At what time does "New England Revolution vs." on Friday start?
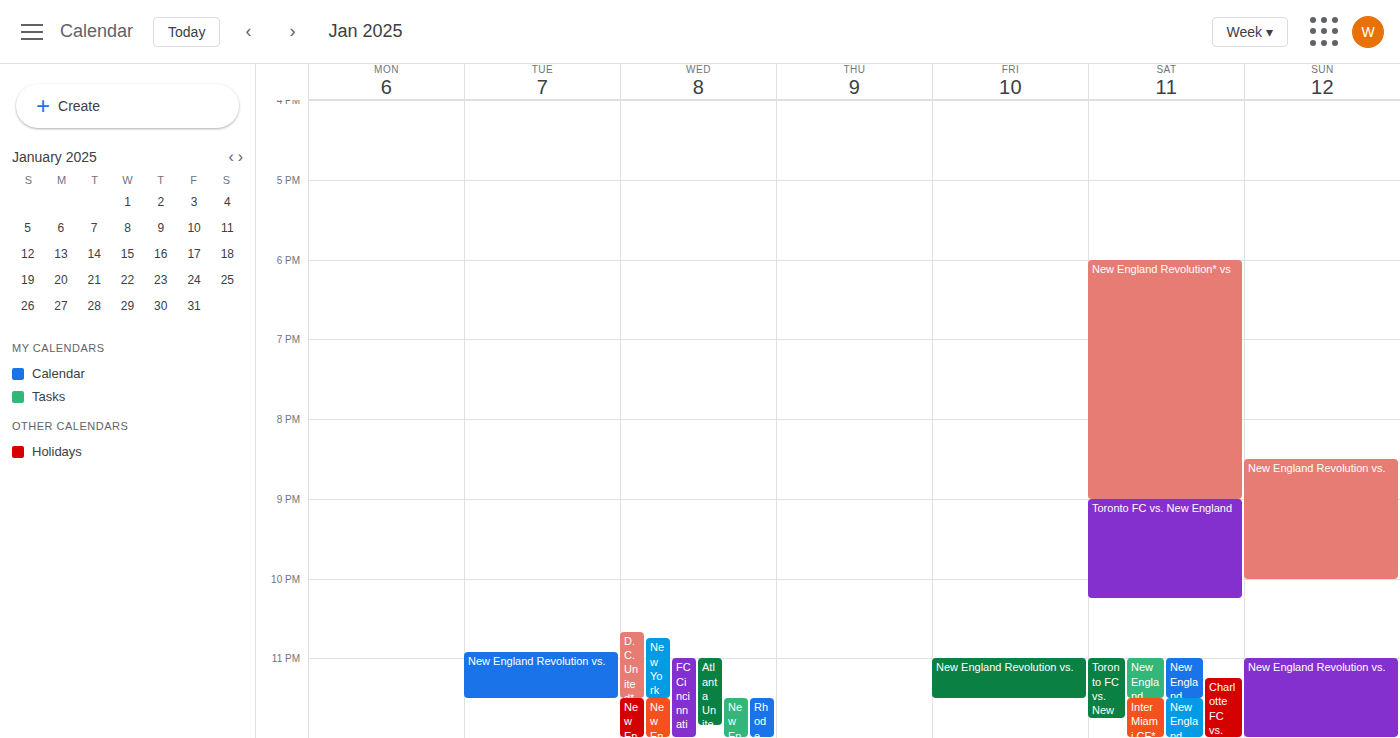
11:00 PM